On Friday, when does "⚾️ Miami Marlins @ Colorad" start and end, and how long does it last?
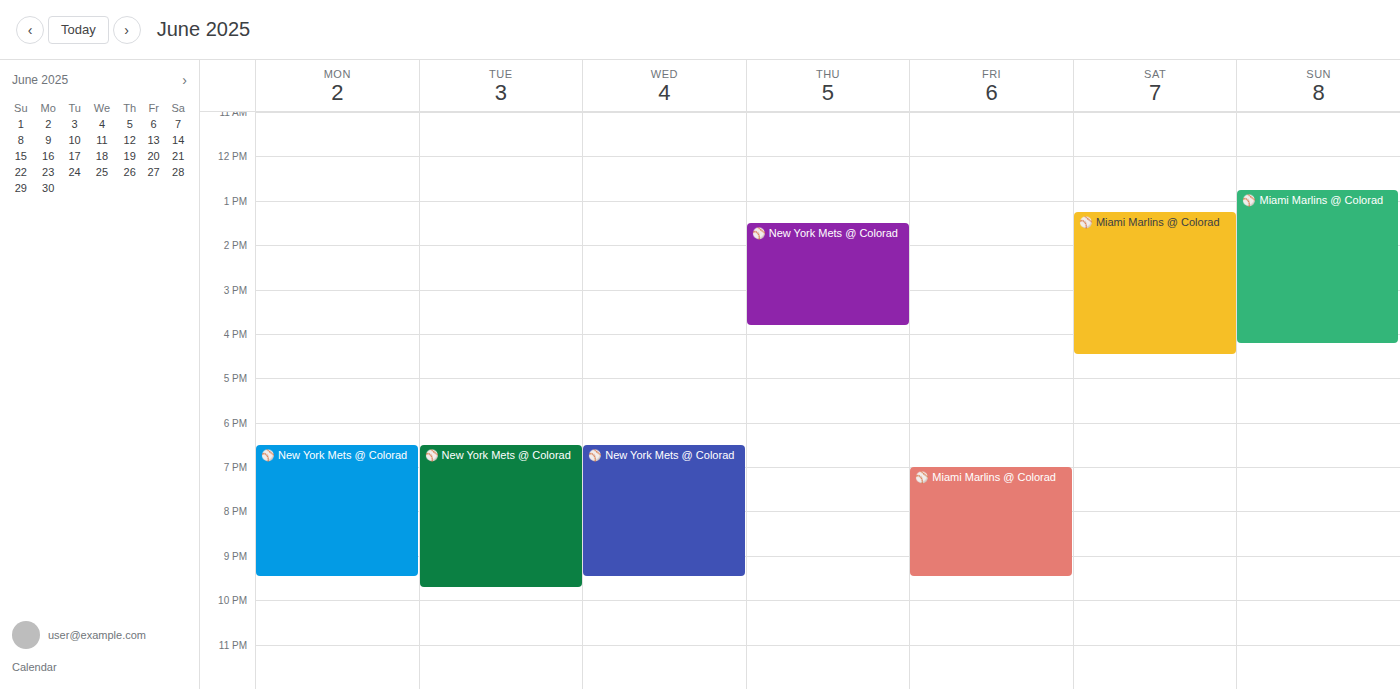
7:00 PM to 9:30 PM, 2 hours 30 minutes